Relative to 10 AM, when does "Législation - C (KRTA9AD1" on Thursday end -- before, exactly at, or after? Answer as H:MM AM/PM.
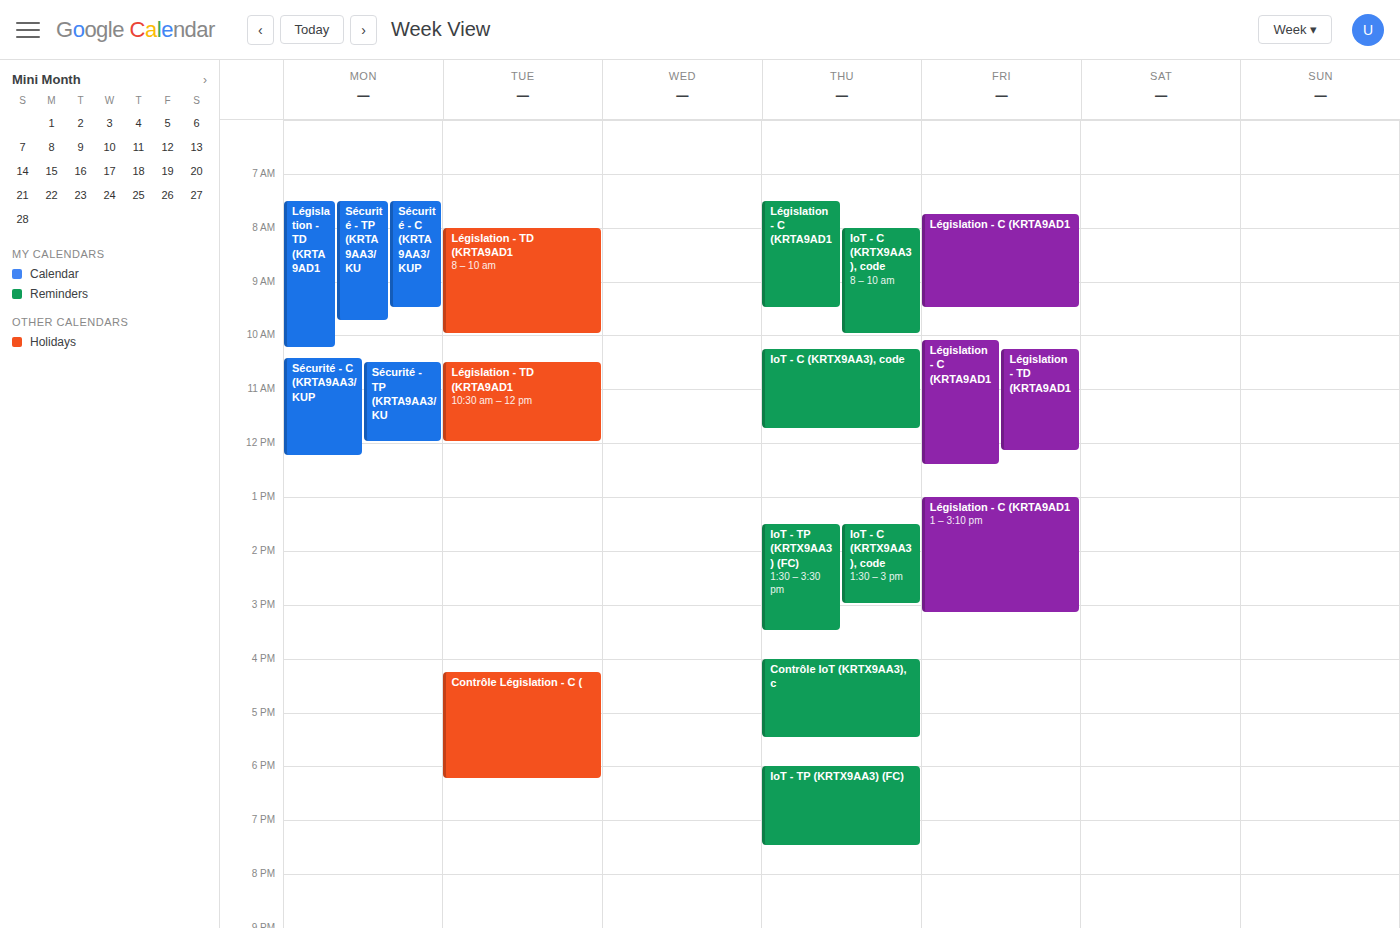
9:30 AM -- before 10 AM, 30 minutes above the 10 AM line.